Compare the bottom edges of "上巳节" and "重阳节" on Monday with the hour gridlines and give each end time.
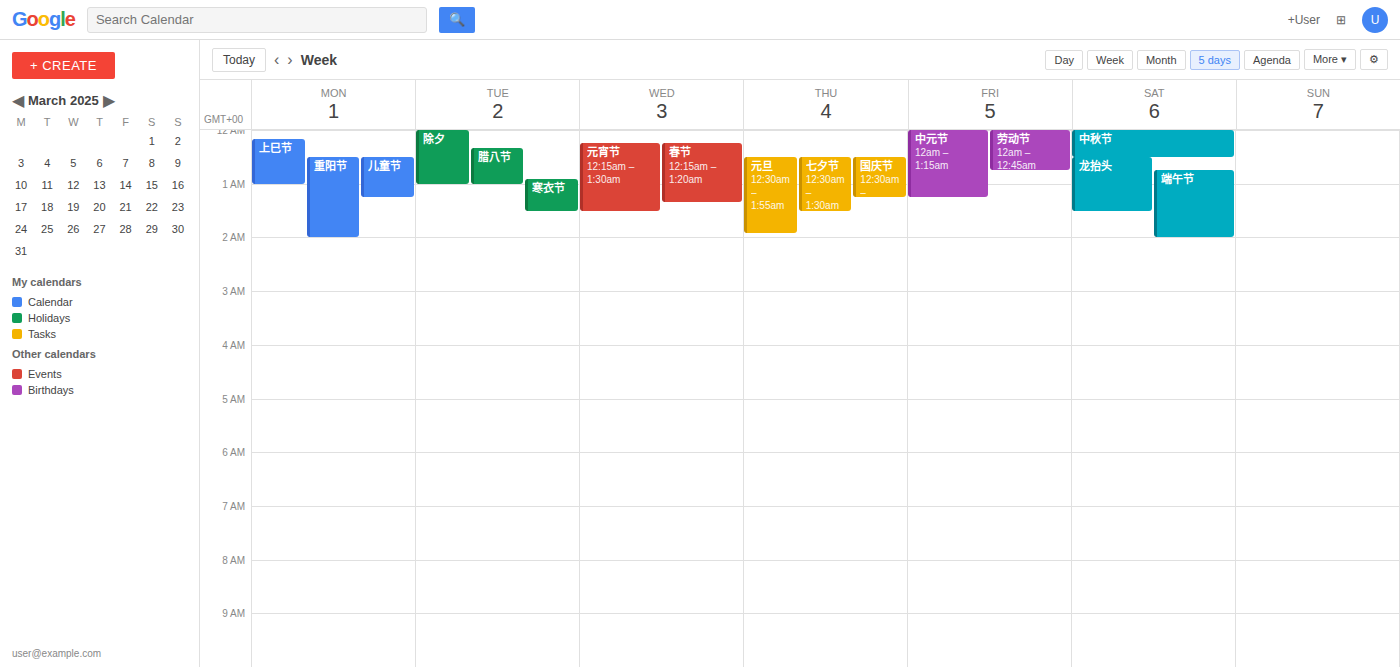
"上巳节": 1:00 AM, exactly on the 1 AM line. "重阳节": 2:00 AM, exactly on the 2 AM line.